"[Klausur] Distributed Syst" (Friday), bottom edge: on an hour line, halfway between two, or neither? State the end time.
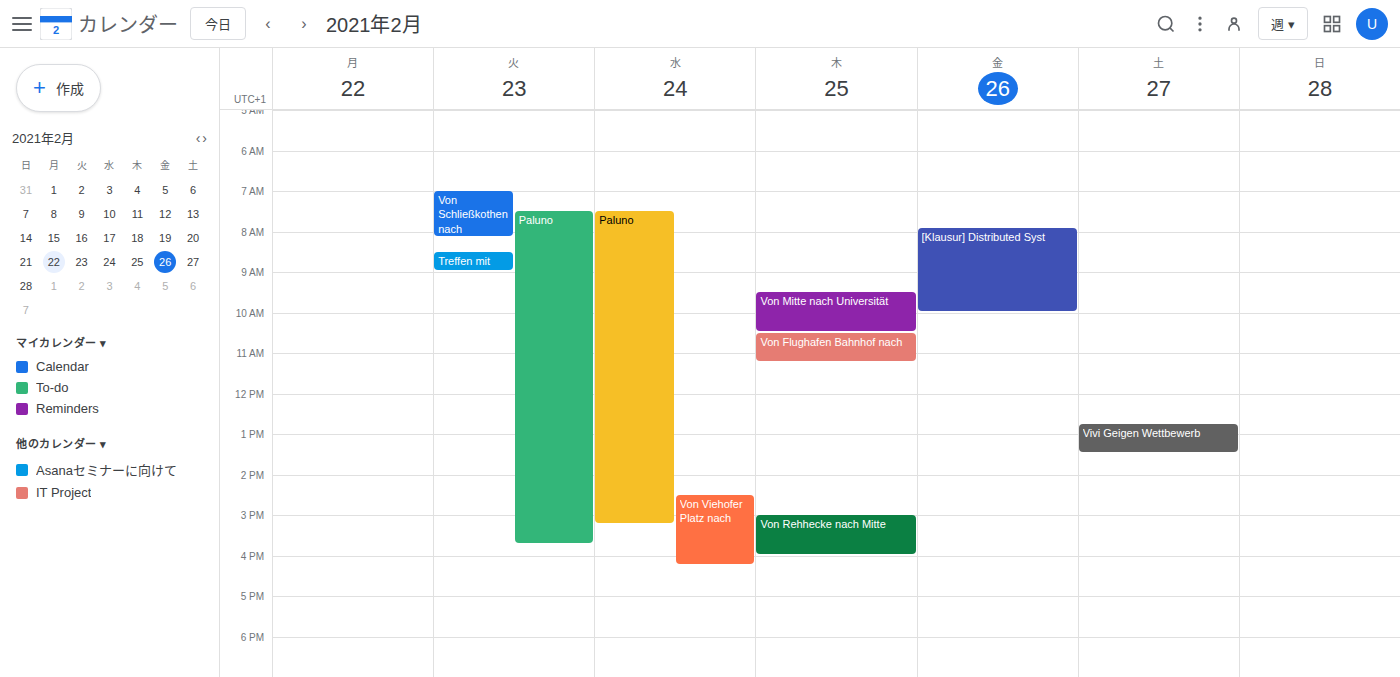
10:00 AM -- exactly on the 10 AM line.